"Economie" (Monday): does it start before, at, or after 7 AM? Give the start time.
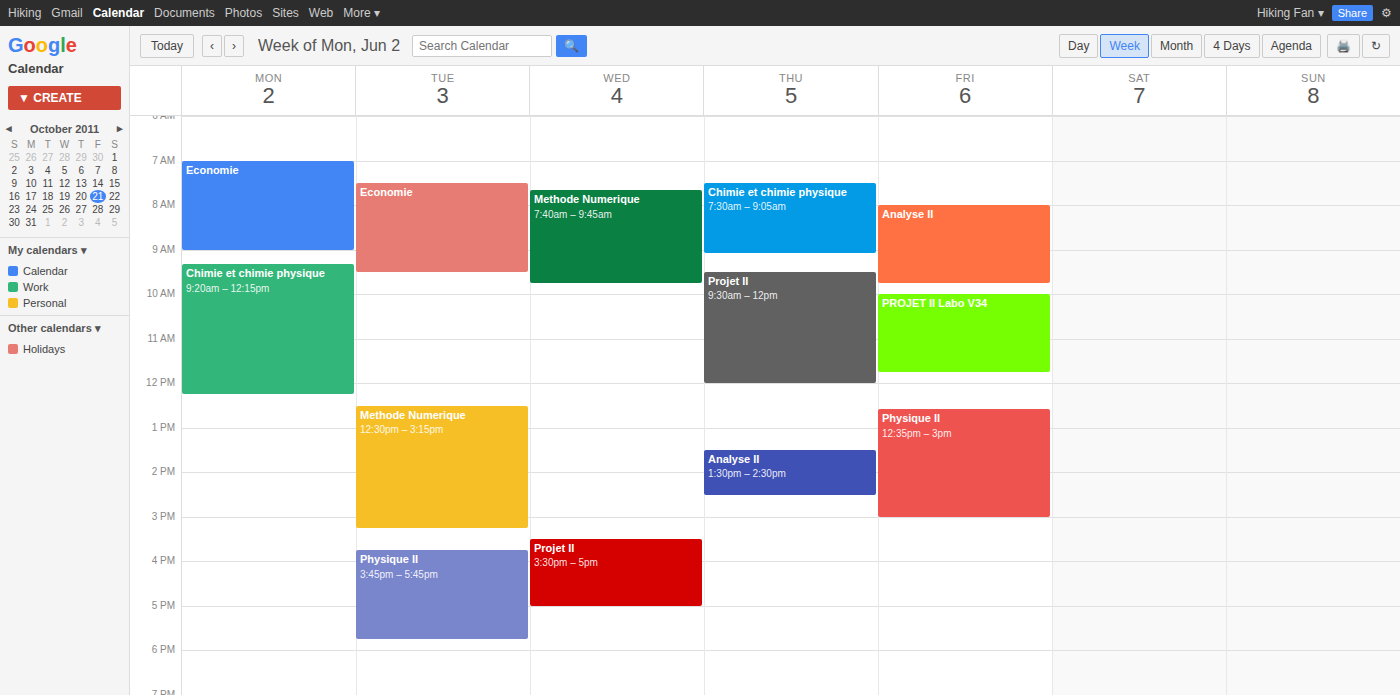
7:00 AM -- exactly at 7 AM, on the 7 AM line.